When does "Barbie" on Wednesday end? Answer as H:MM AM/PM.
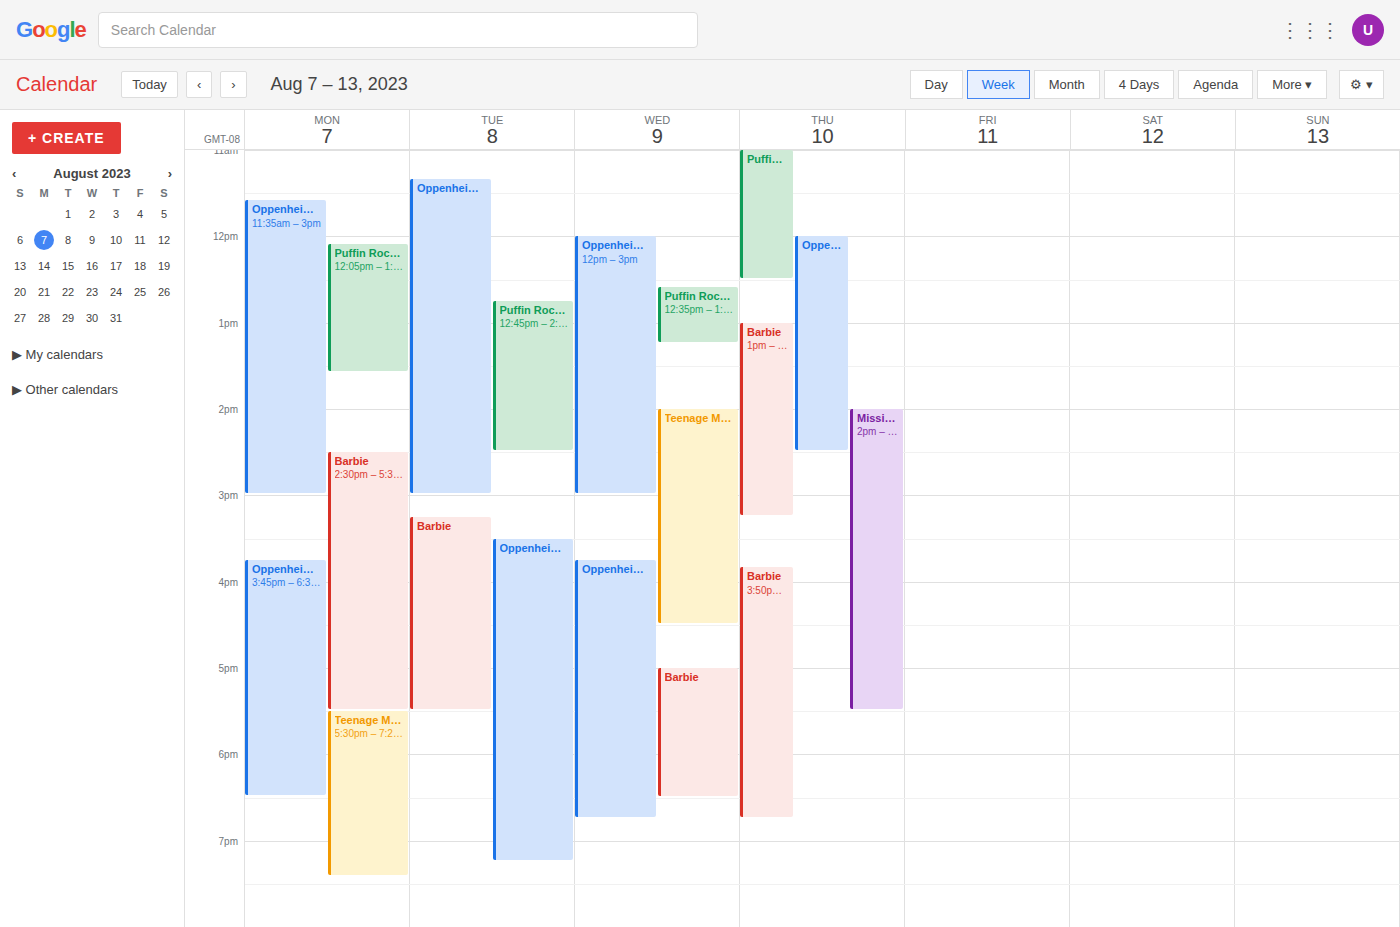
6:30 PM